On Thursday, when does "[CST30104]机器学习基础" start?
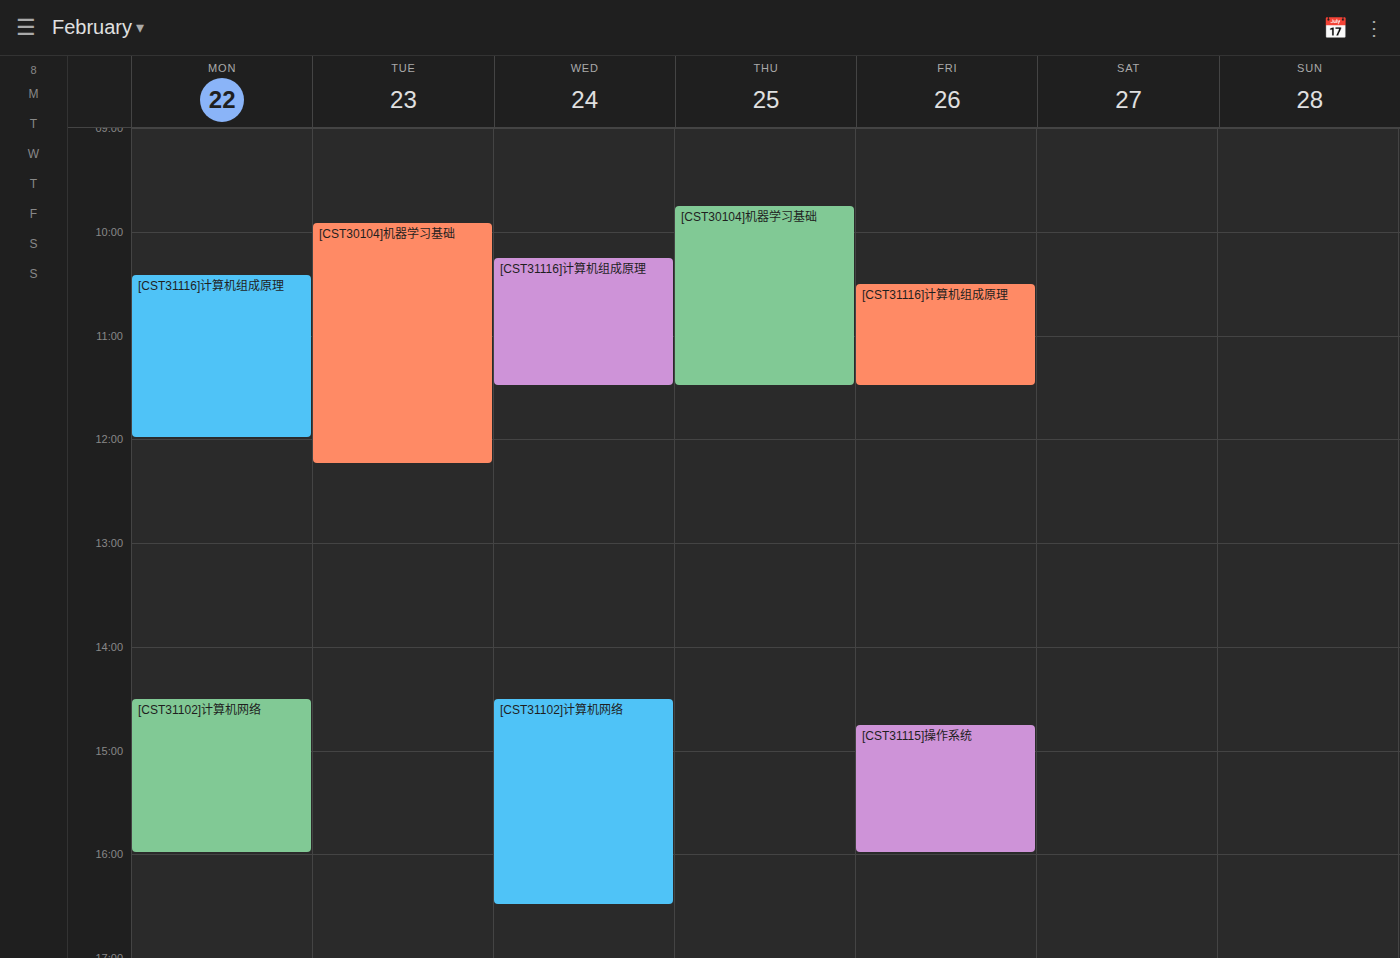
9:45 AM